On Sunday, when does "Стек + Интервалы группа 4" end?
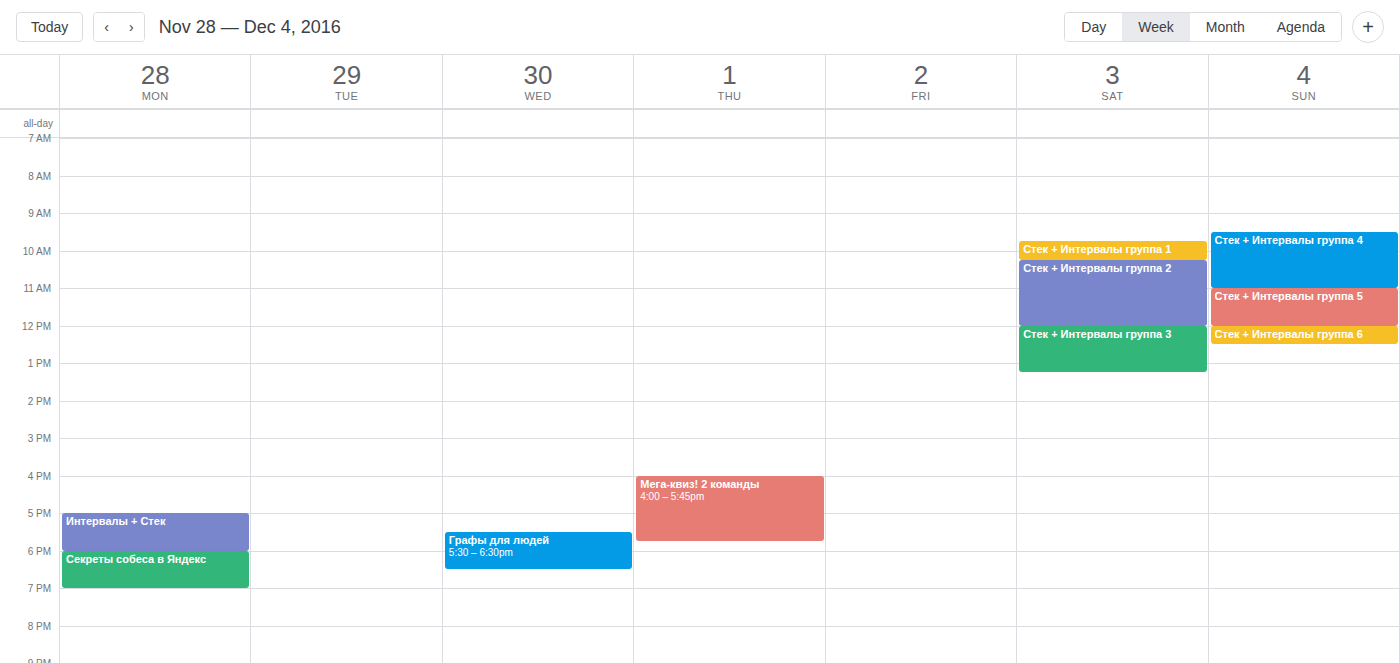
11:00 AM